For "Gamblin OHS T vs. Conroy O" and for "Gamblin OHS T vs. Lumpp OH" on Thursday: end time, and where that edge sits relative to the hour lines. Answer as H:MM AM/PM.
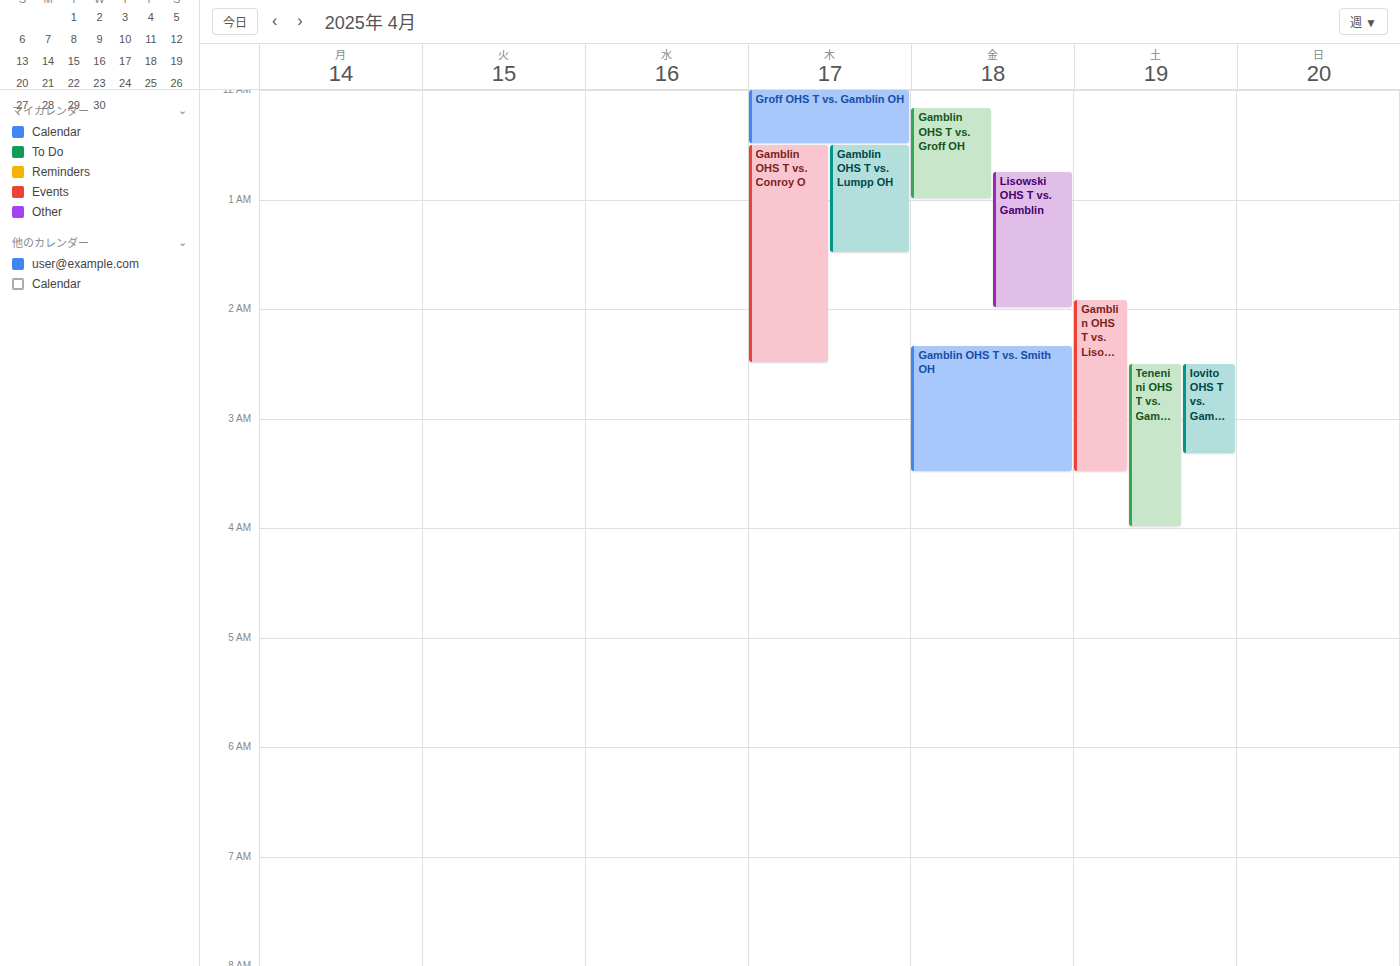
"Gamblin OHS T vs. Conroy O": 2:30 AM, halfway between the 2 AM and 3 AM lines. "Gamblin OHS T vs. Lumpp OH": 1:30 AM, halfway between the 1 AM and 2 AM lines.